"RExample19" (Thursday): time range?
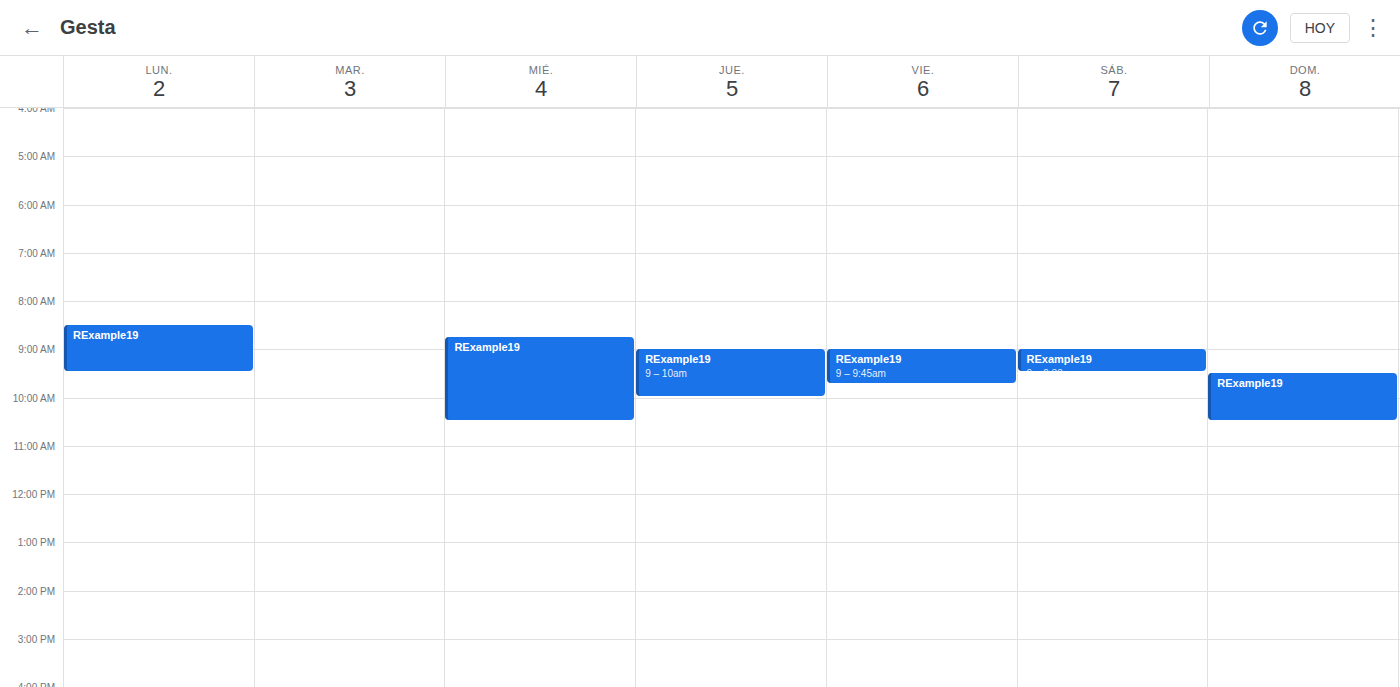
9:00 AM to 10:00 AM